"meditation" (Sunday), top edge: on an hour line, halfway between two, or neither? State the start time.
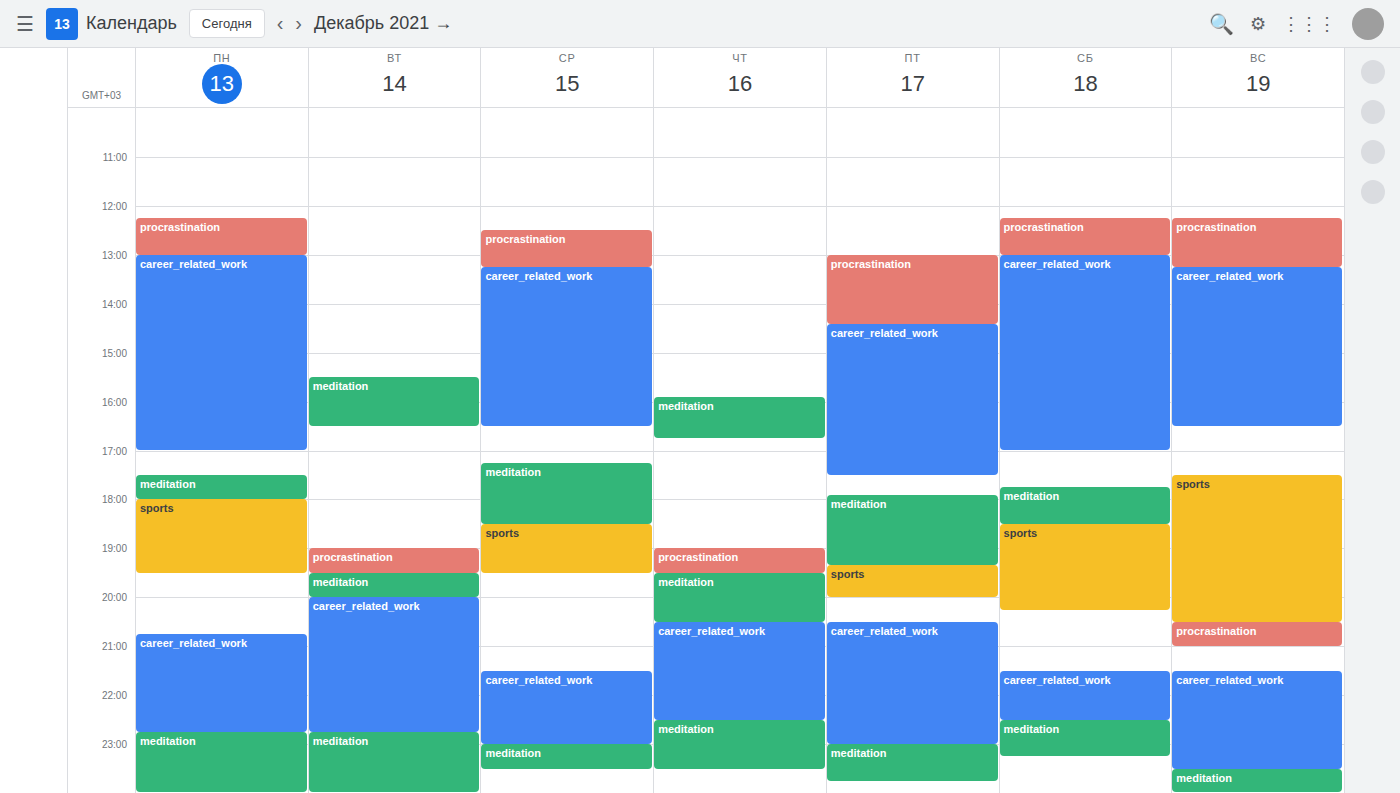
11:30 PM -- halfway between the 11 PM and 12 AM lines.